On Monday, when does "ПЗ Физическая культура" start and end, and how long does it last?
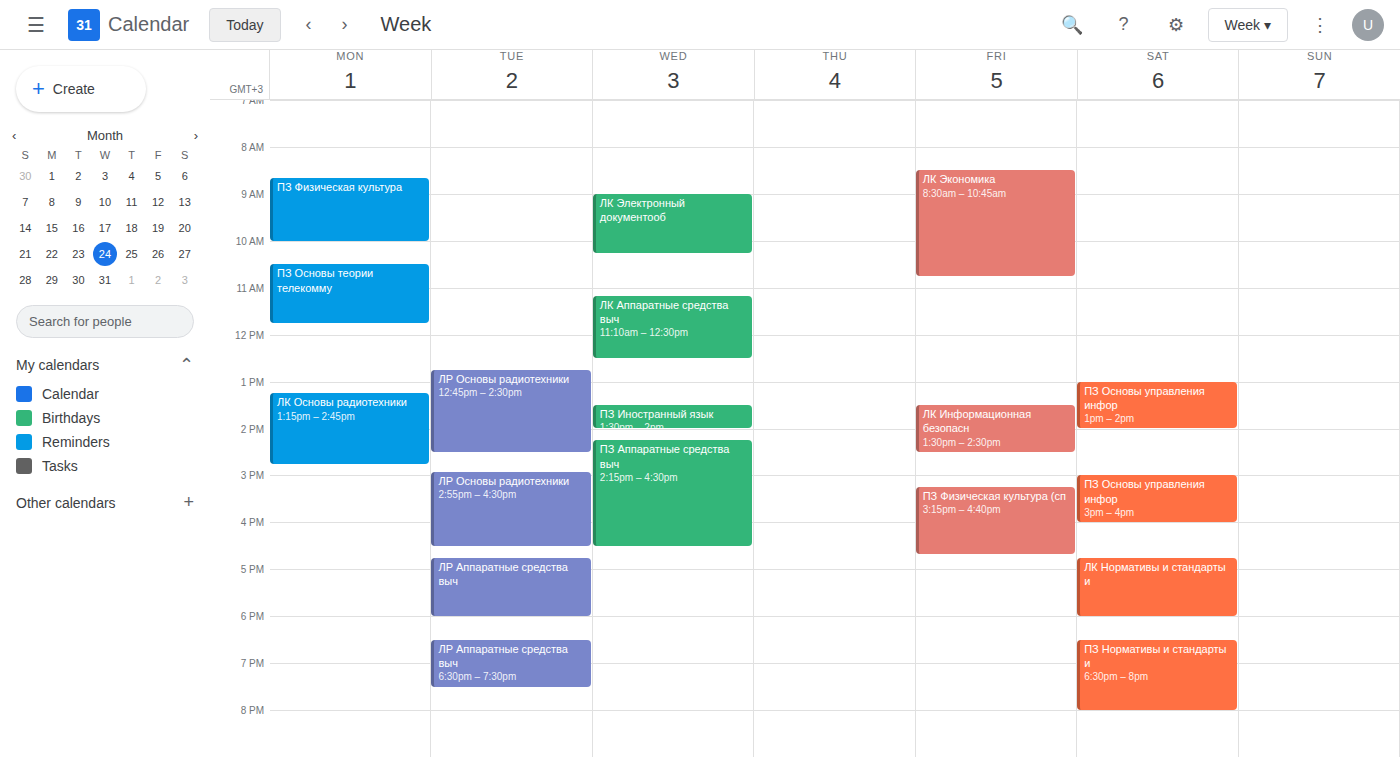
8:40 AM to 10:00 AM, 1 hour 20 minutes